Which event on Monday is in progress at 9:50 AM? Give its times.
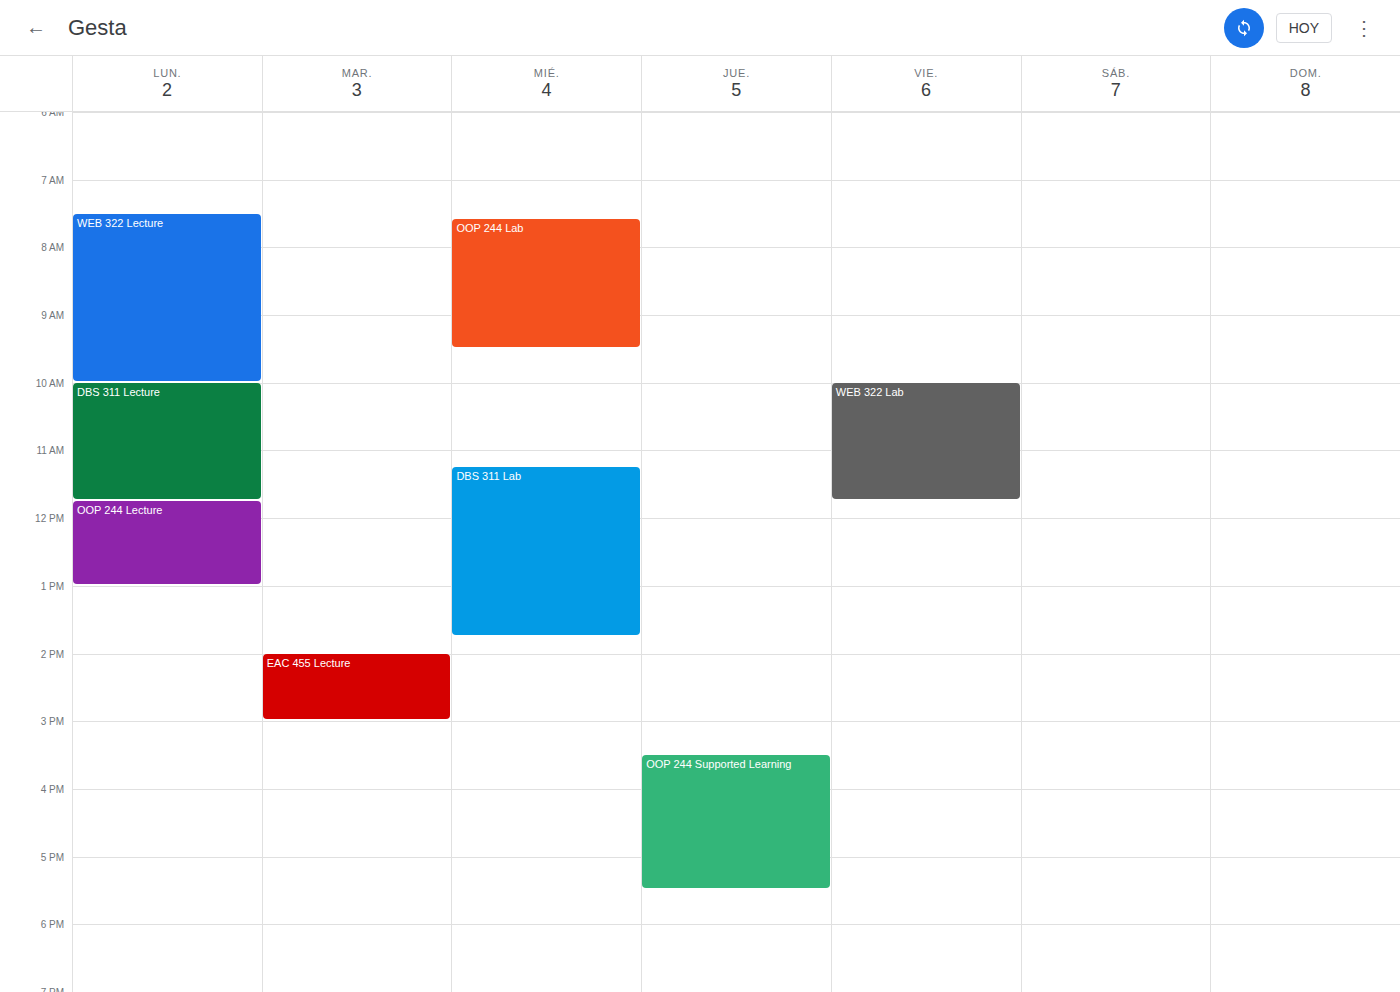
"WEB 322 Lecture", 7:30 AM to 10:00 AM